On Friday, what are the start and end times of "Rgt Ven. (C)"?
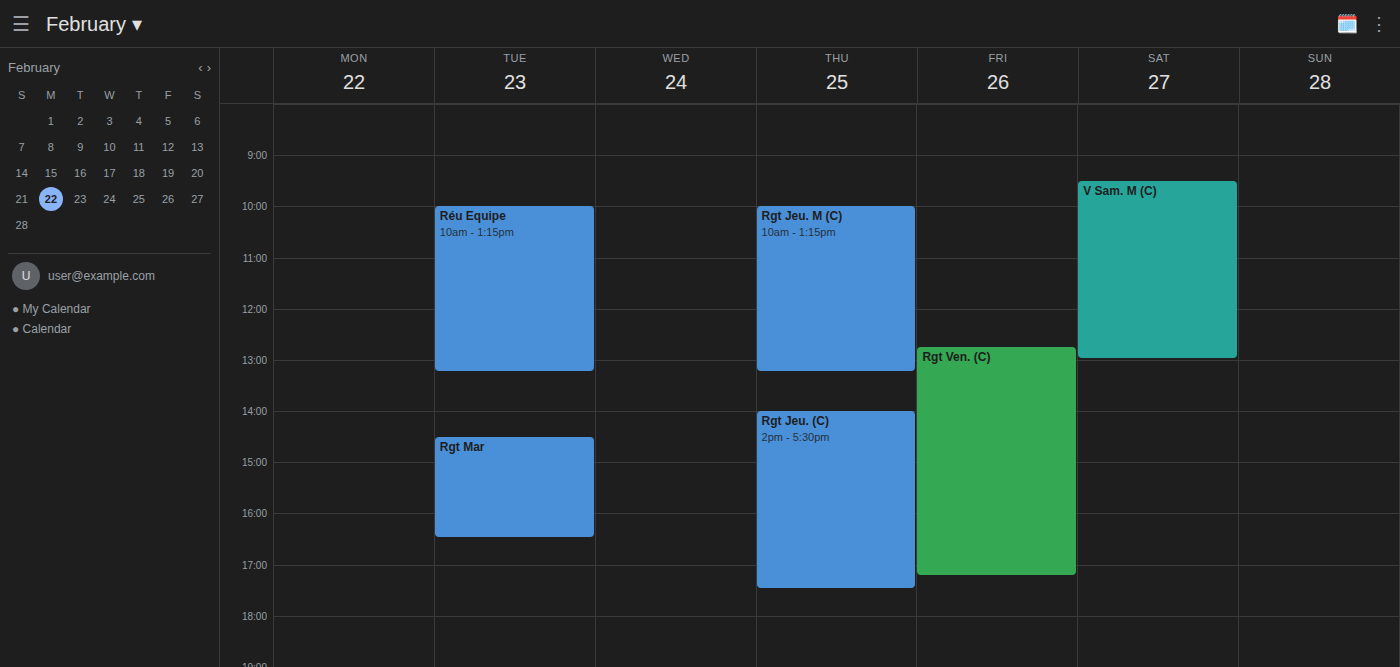
12:45 PM to 5:15 PM